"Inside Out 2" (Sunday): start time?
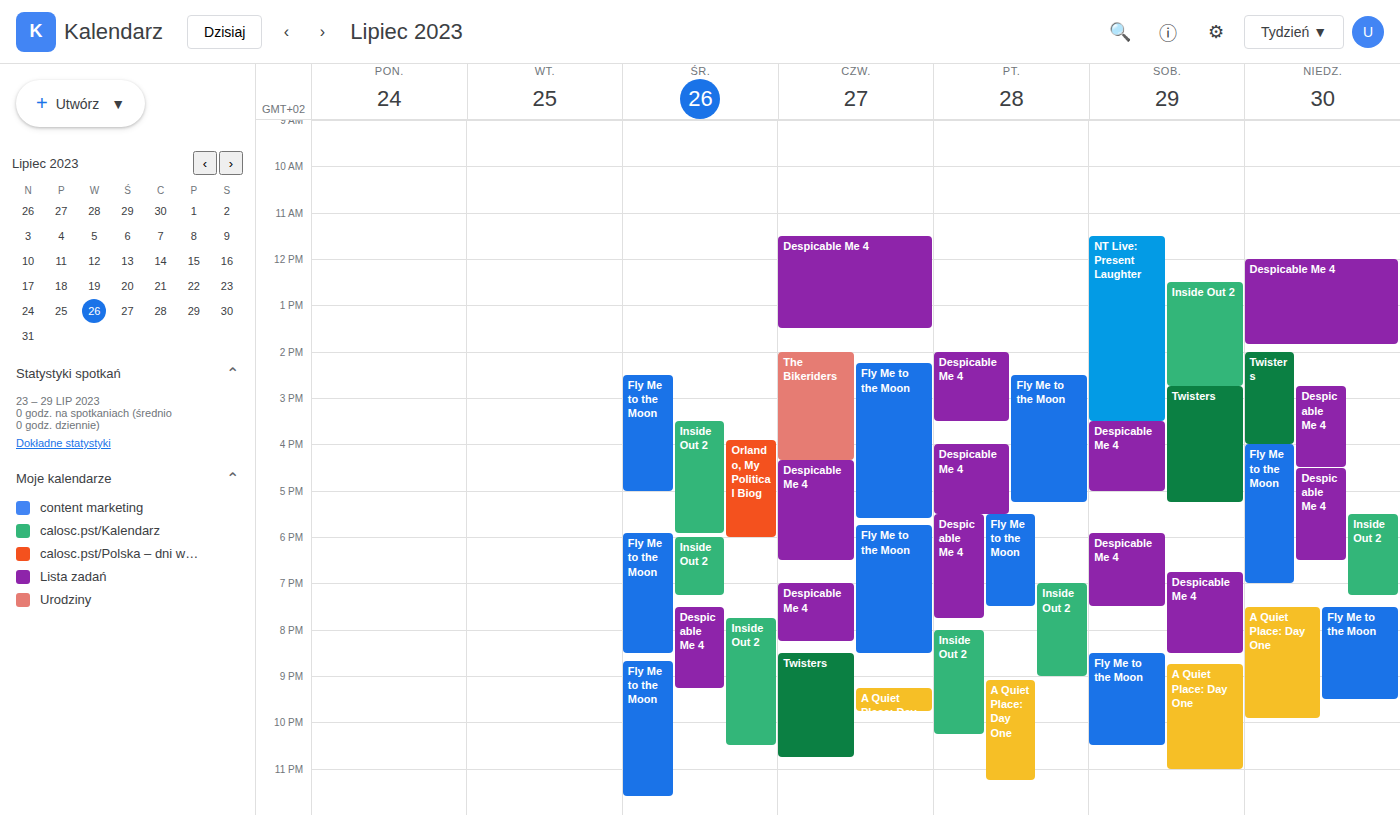
5:30 PM